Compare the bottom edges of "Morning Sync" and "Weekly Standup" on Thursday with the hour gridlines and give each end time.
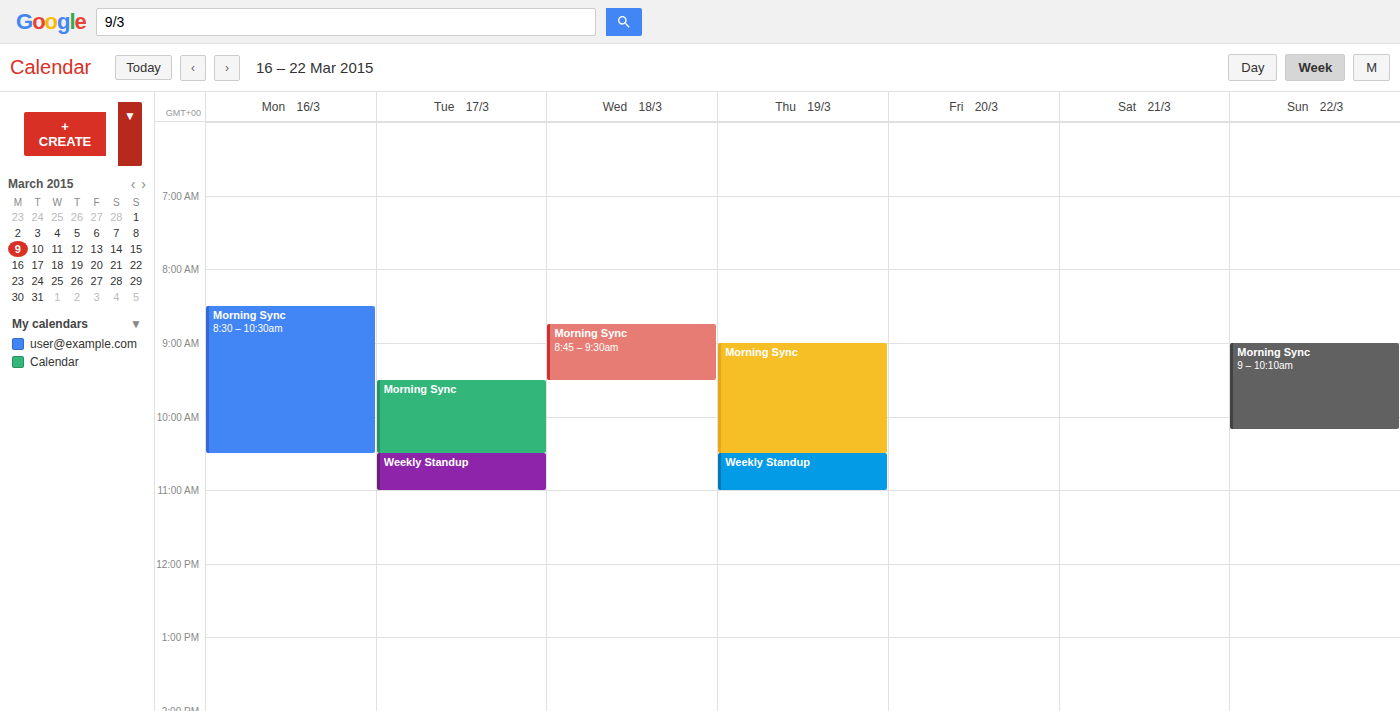
"Morning Sync": 10:30, halfway between the 10:00 and 11:00 lines. "Weekly Standup": 11:00, exactly on the 11:00 line.